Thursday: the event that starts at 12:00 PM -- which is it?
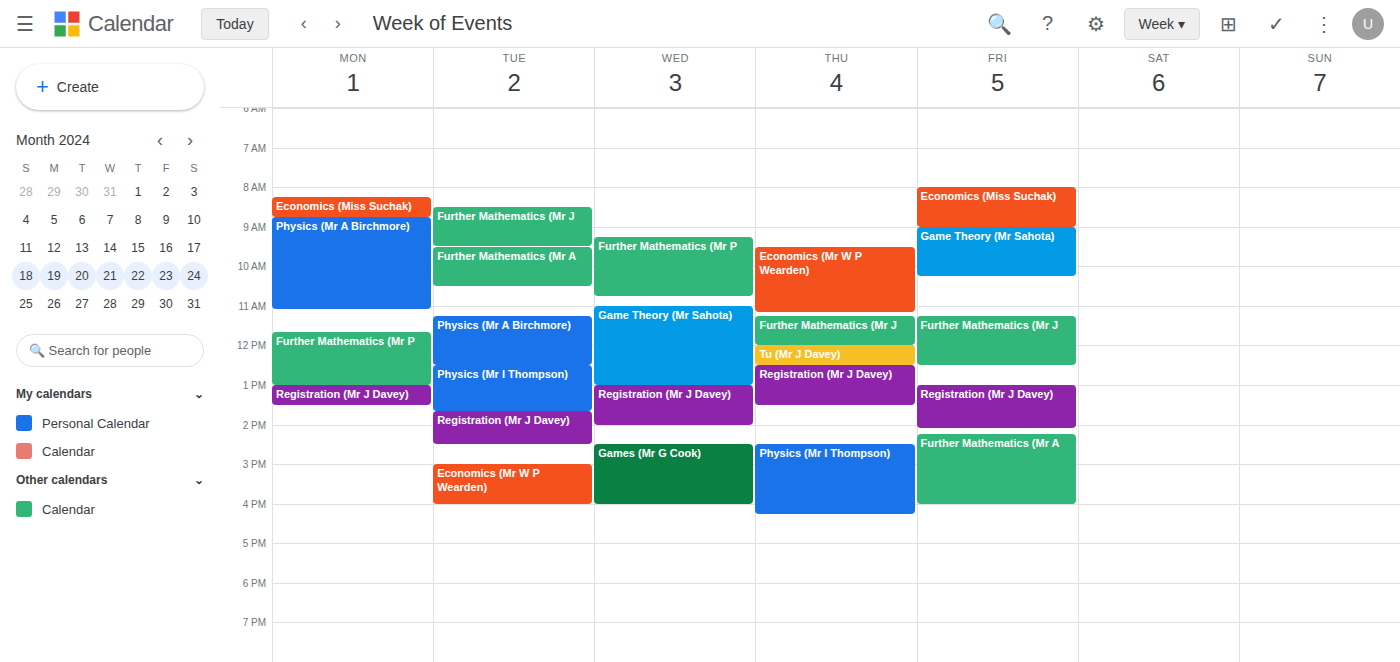
"Tu (Mr J Davey)"